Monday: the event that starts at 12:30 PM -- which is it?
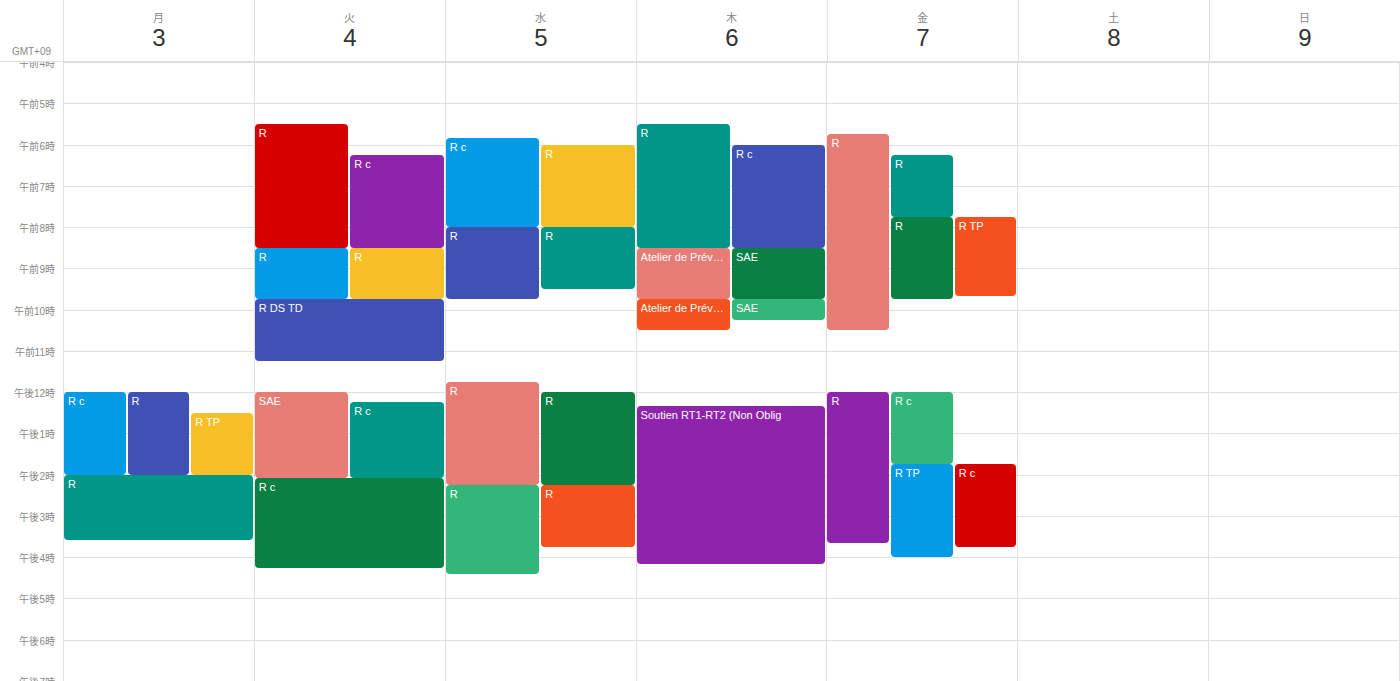
"R TP"